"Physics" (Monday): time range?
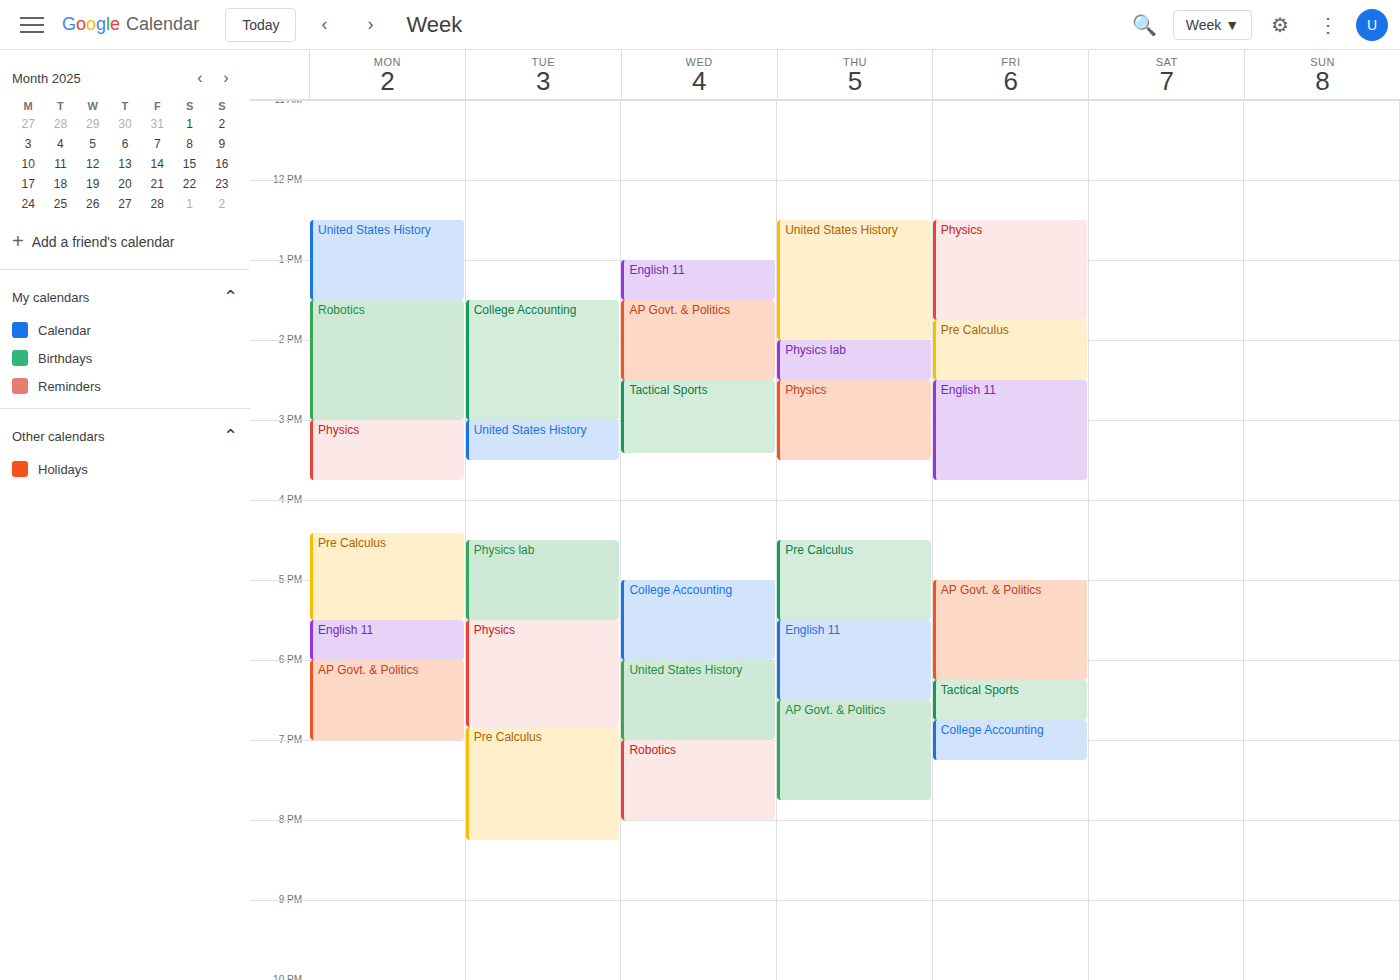
3:00 PM to 3:45 PM